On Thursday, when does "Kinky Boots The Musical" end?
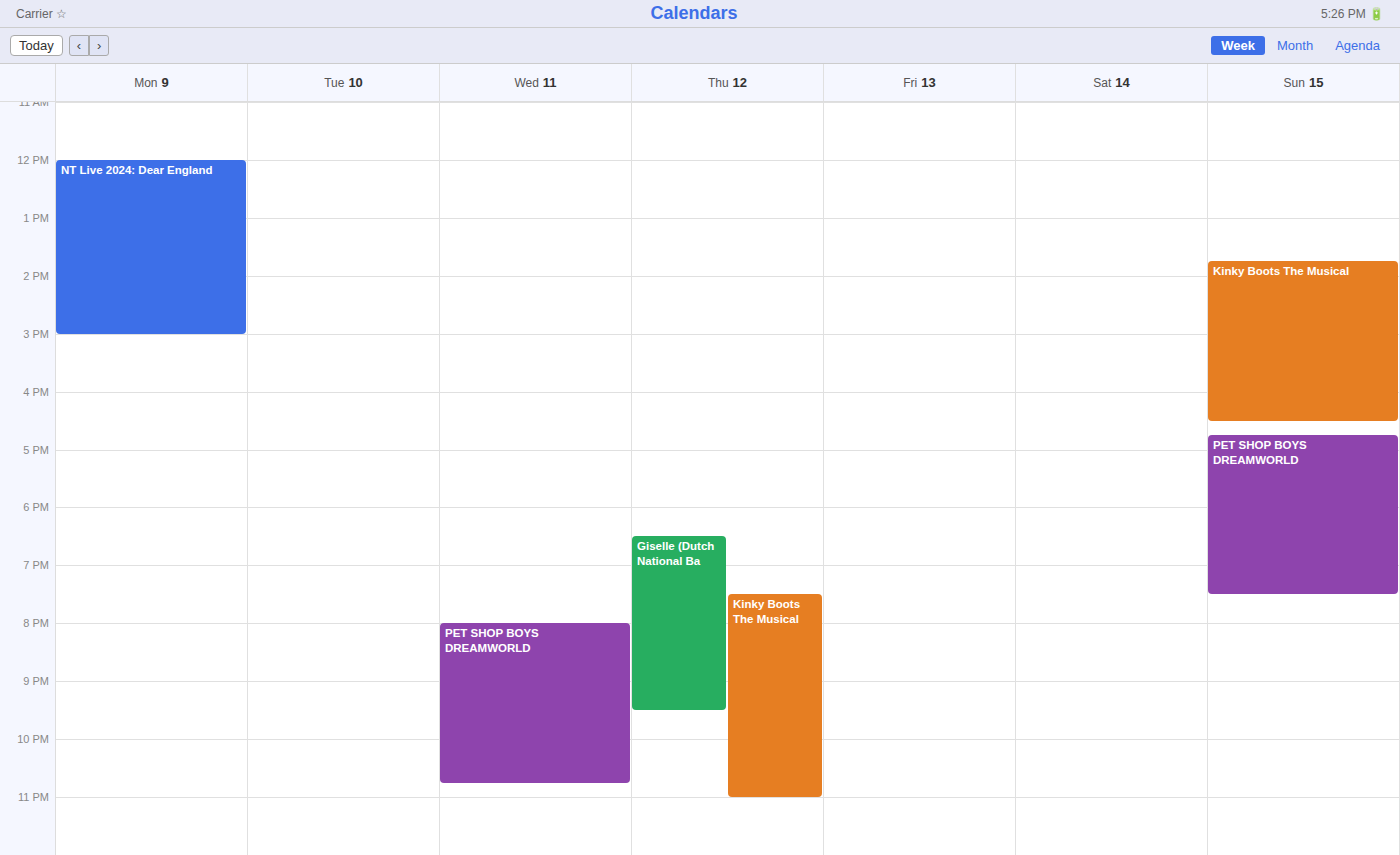
11:00 PM